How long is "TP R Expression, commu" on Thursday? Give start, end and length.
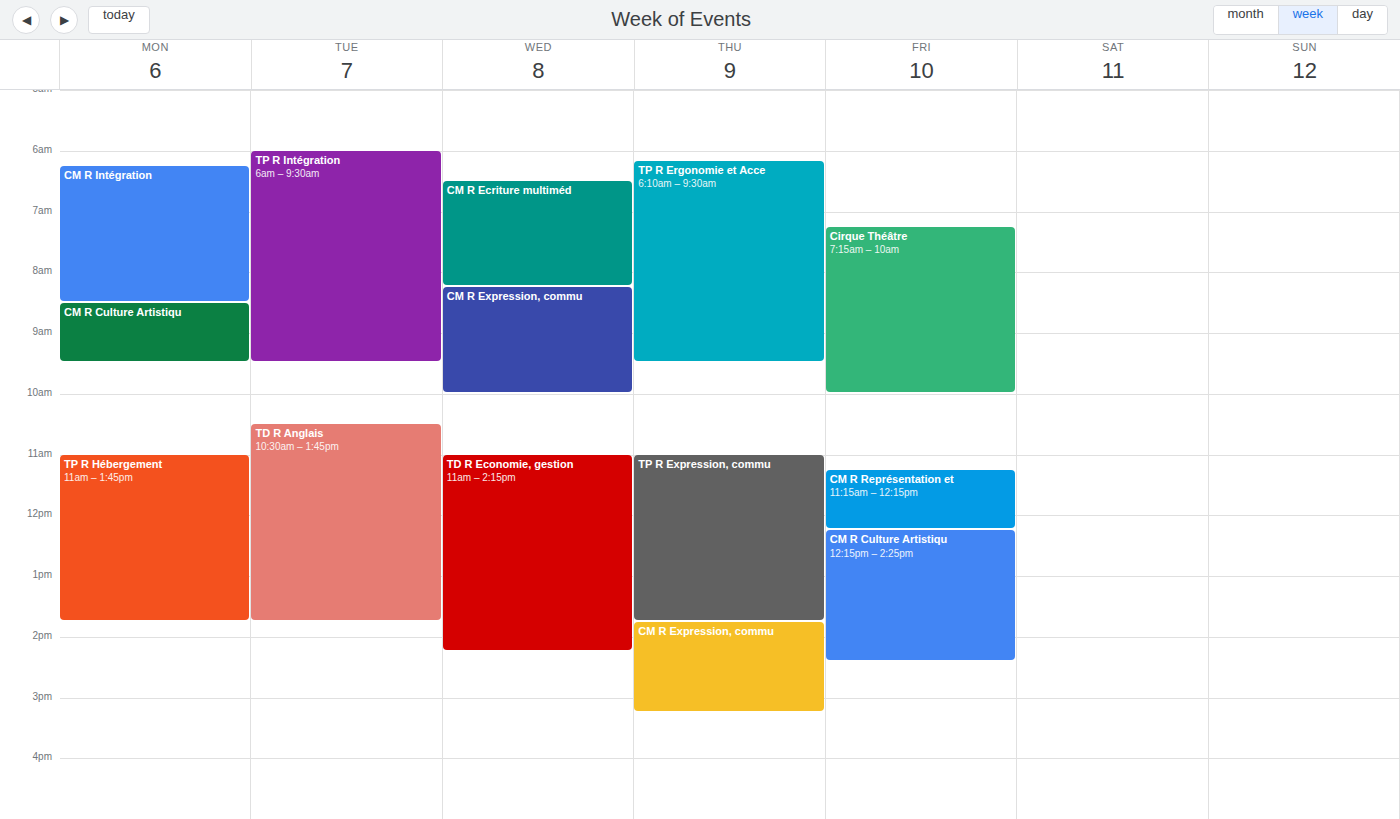
11:00 to 13:45, 2 hours 45 minutes